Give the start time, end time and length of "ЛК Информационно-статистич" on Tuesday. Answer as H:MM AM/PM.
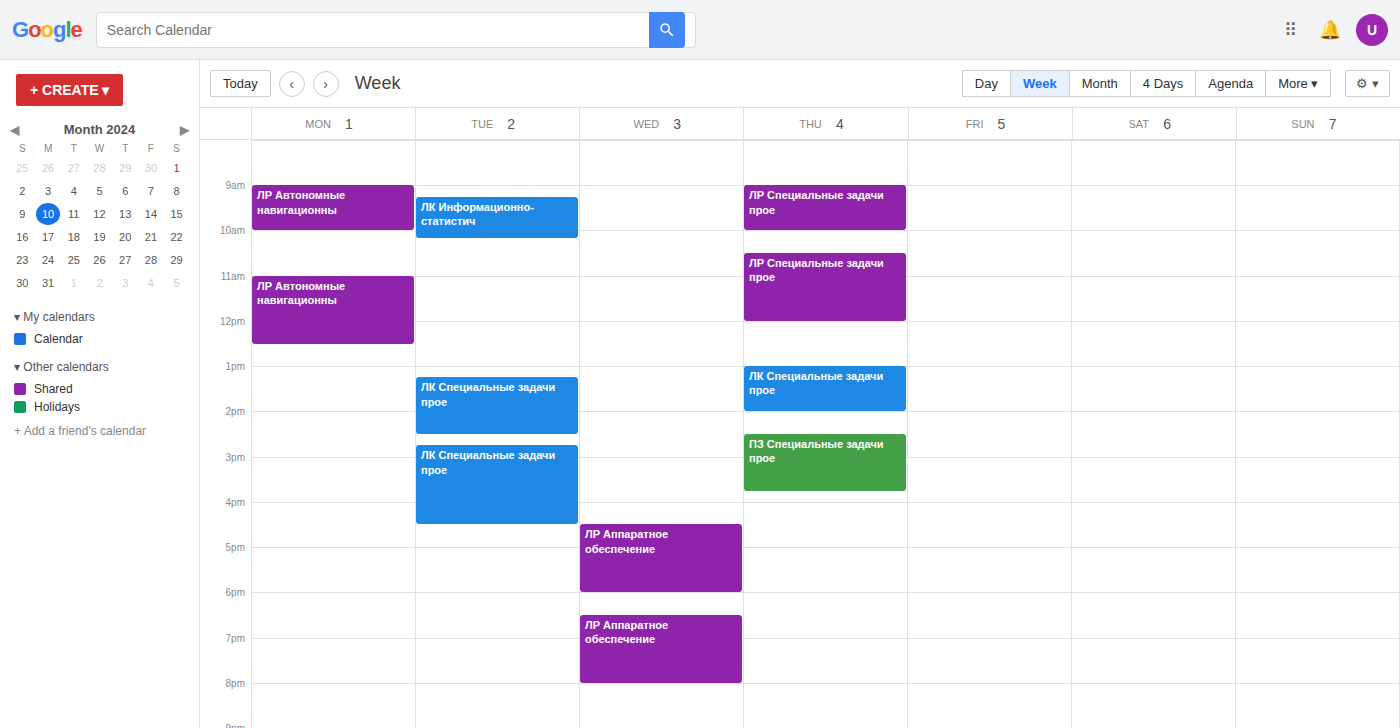
9:15 AM to 10:10 AM, 55 minutes